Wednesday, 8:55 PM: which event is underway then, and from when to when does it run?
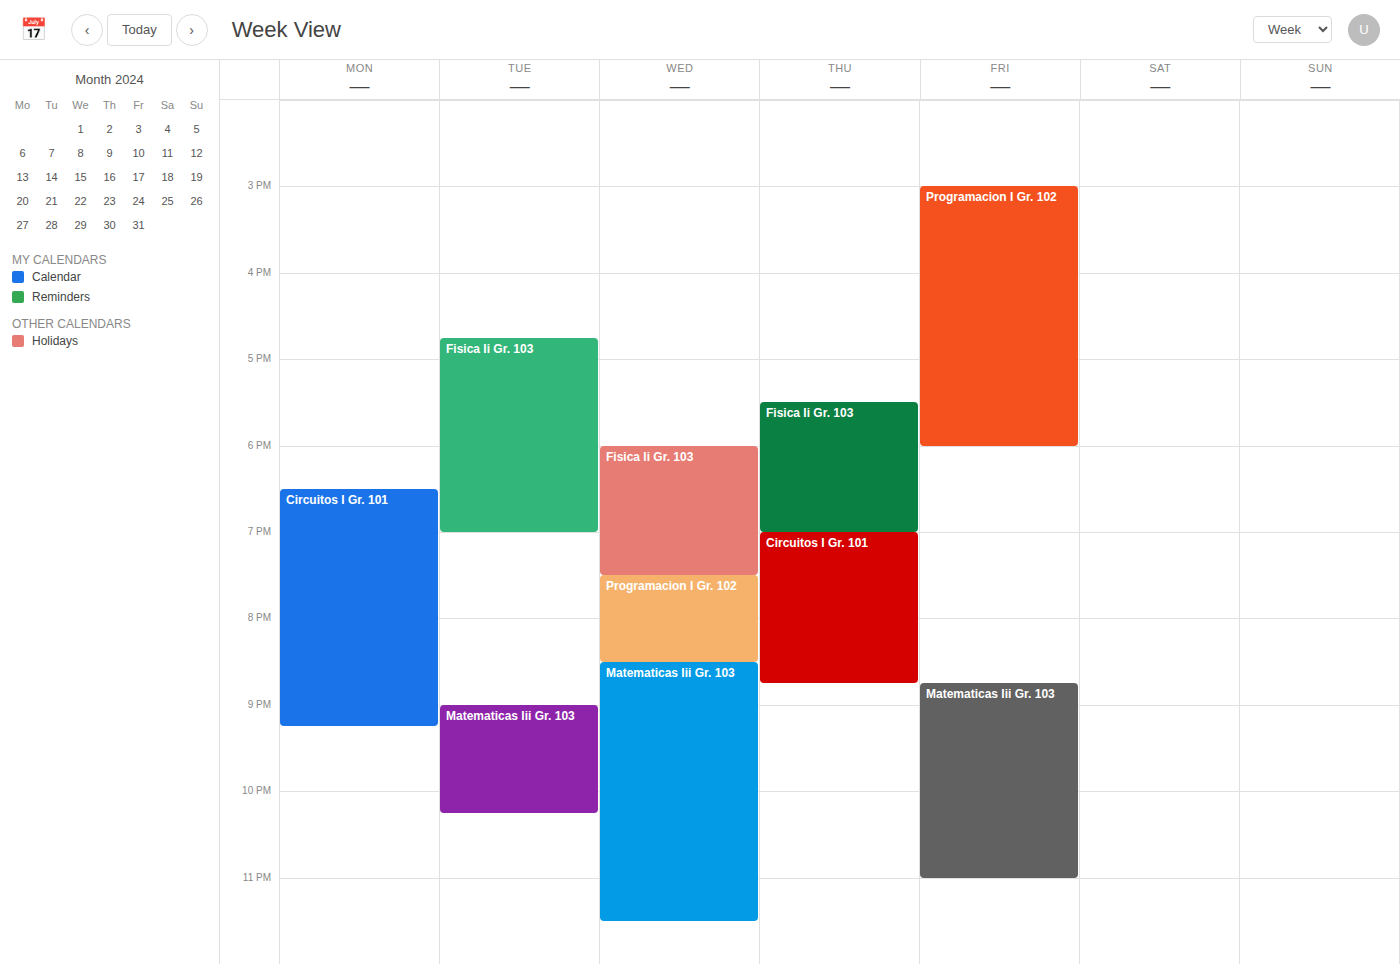
"Matematicas Iii Gr. 103", 8:30 PM to 11:30 PM